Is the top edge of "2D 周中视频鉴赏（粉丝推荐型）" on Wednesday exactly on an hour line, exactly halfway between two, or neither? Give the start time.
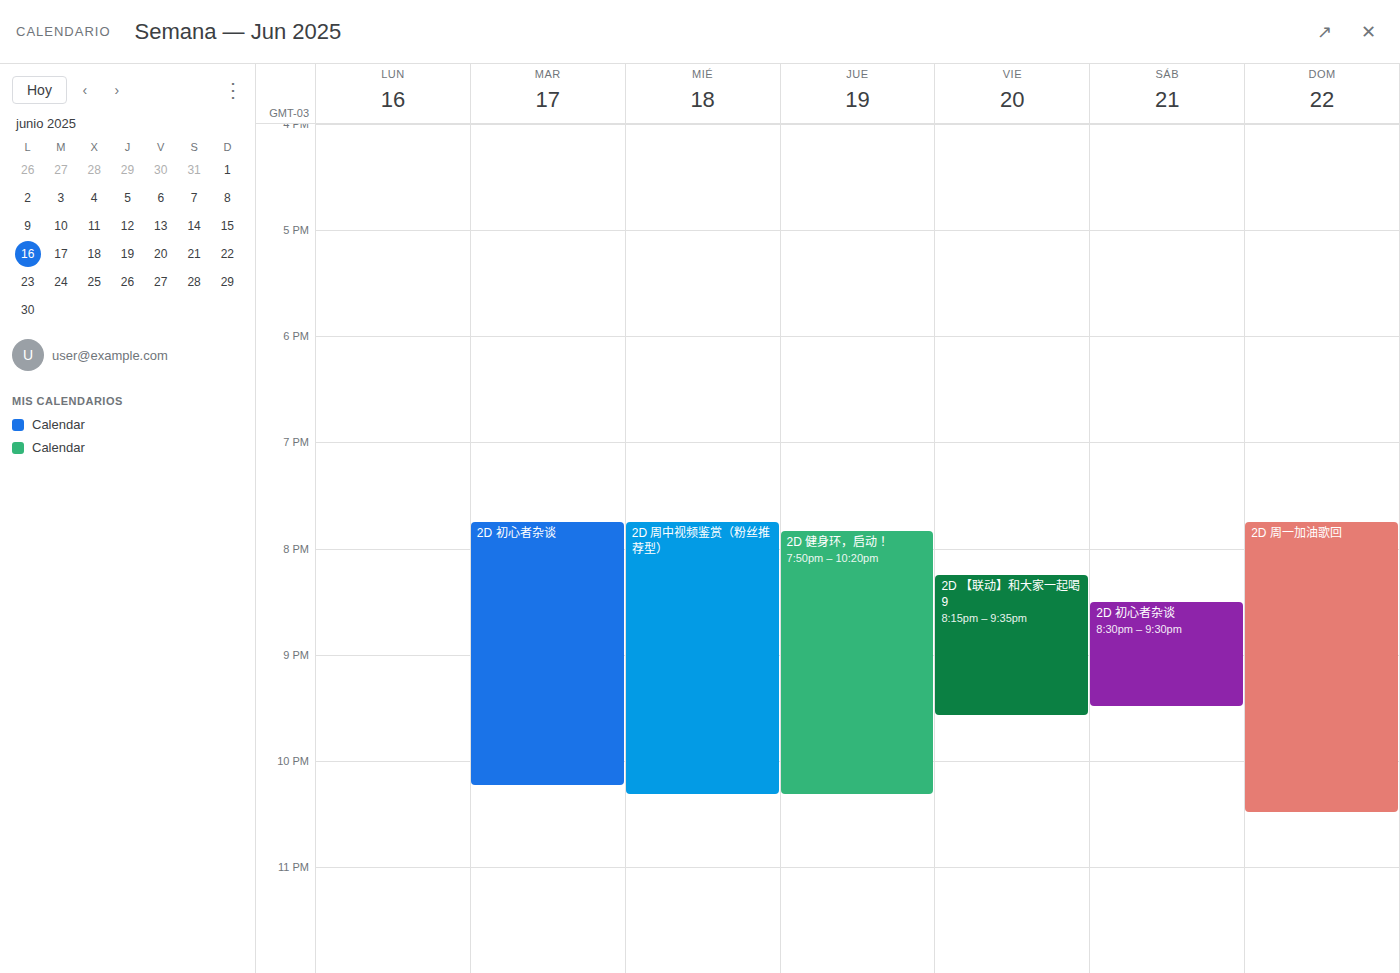
7:45 PM -- neither: three quarters of the way from the 7 PM line to the 8 PM line.